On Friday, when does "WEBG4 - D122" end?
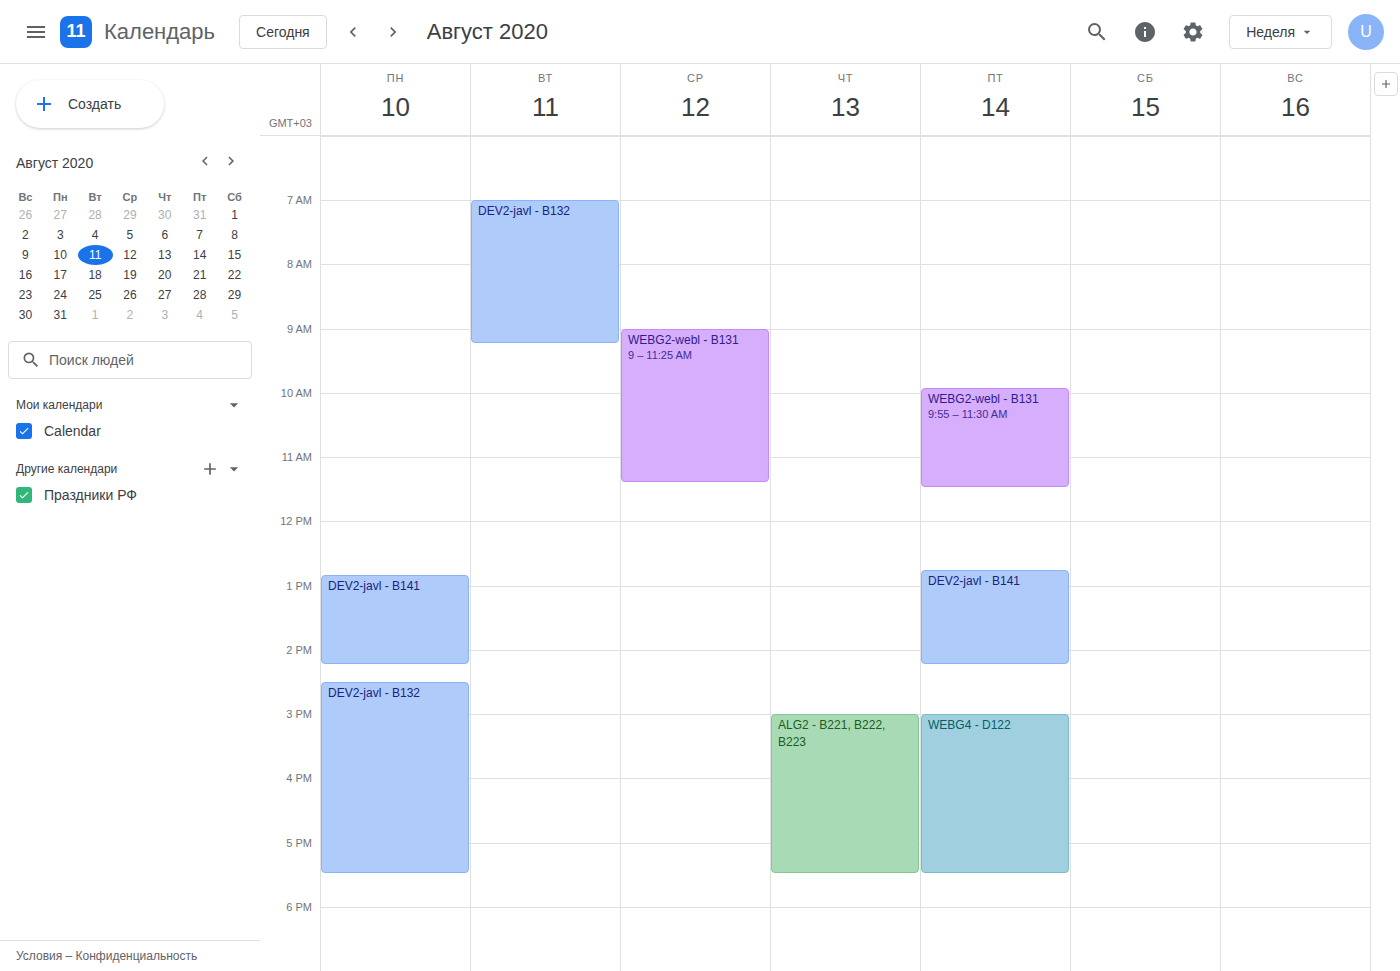
5:30 PM